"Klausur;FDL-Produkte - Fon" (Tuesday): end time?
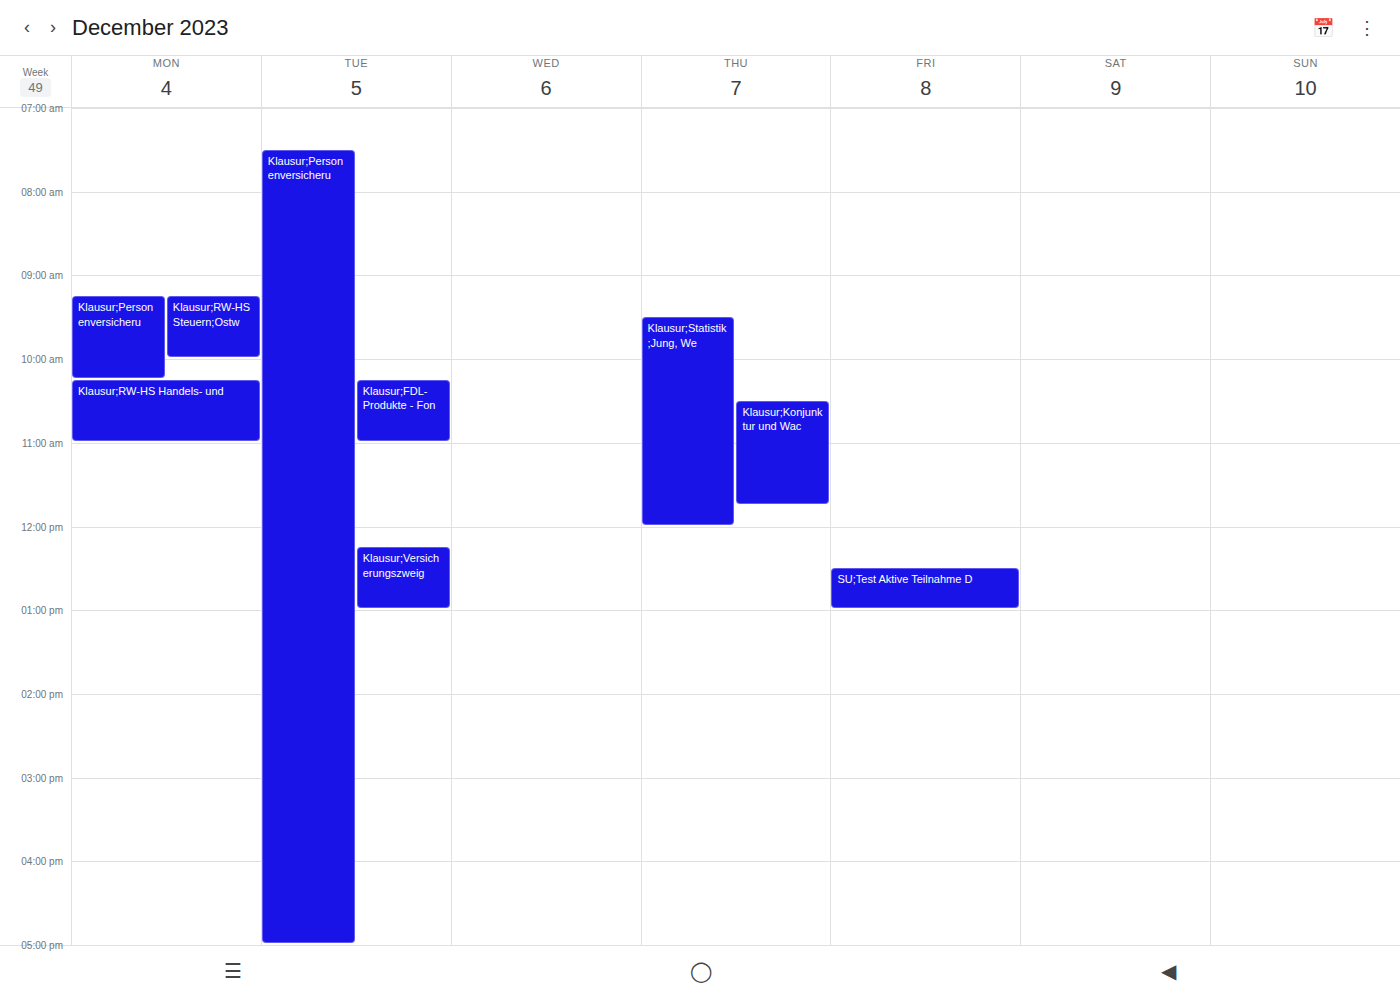
11:00 AM